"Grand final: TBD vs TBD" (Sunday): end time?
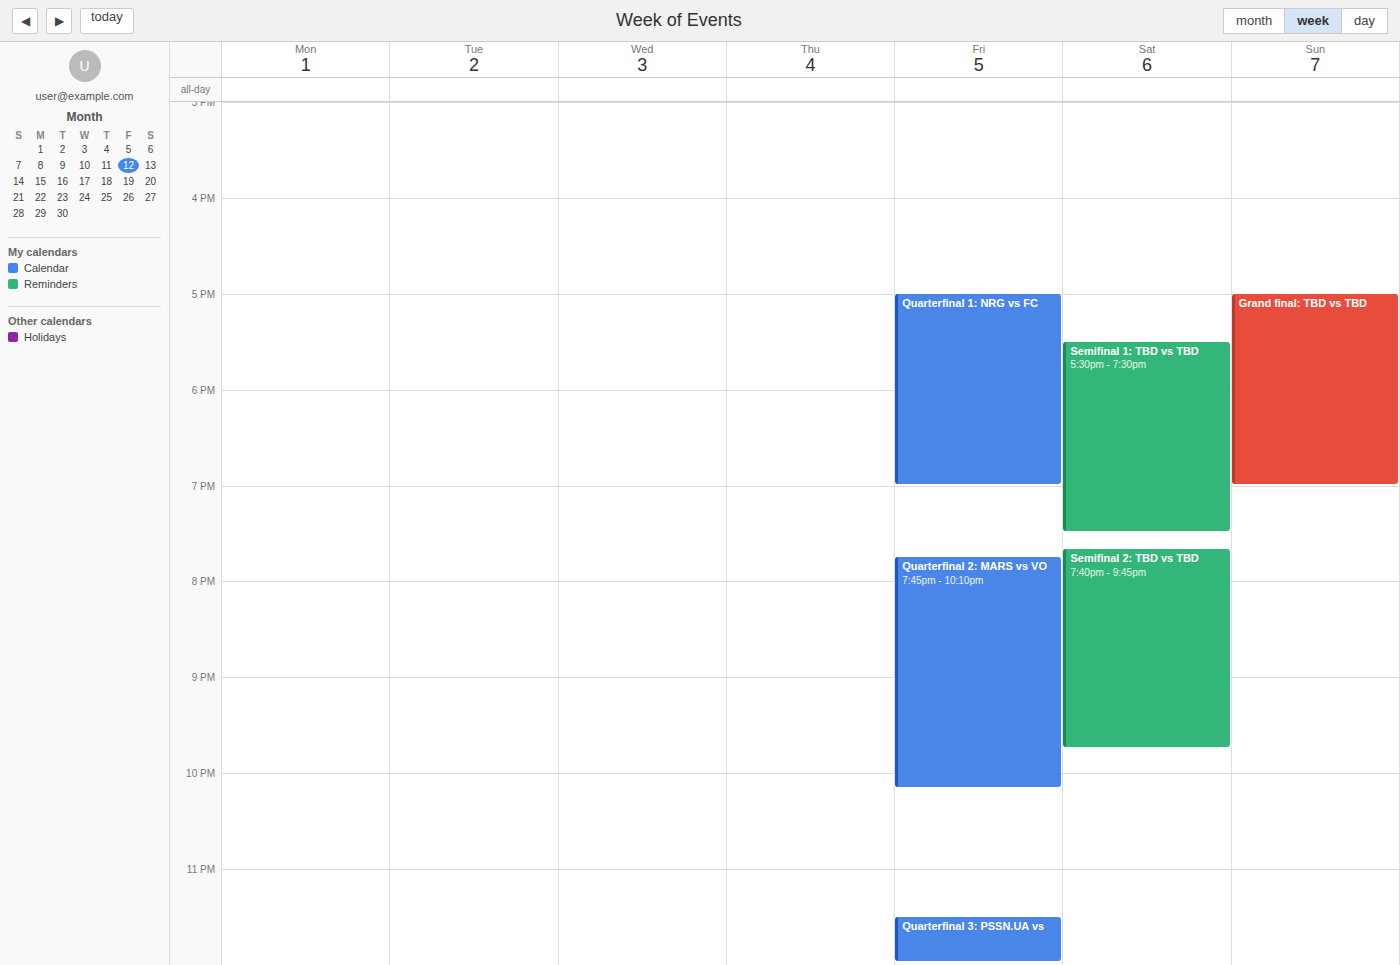
7:00 PM